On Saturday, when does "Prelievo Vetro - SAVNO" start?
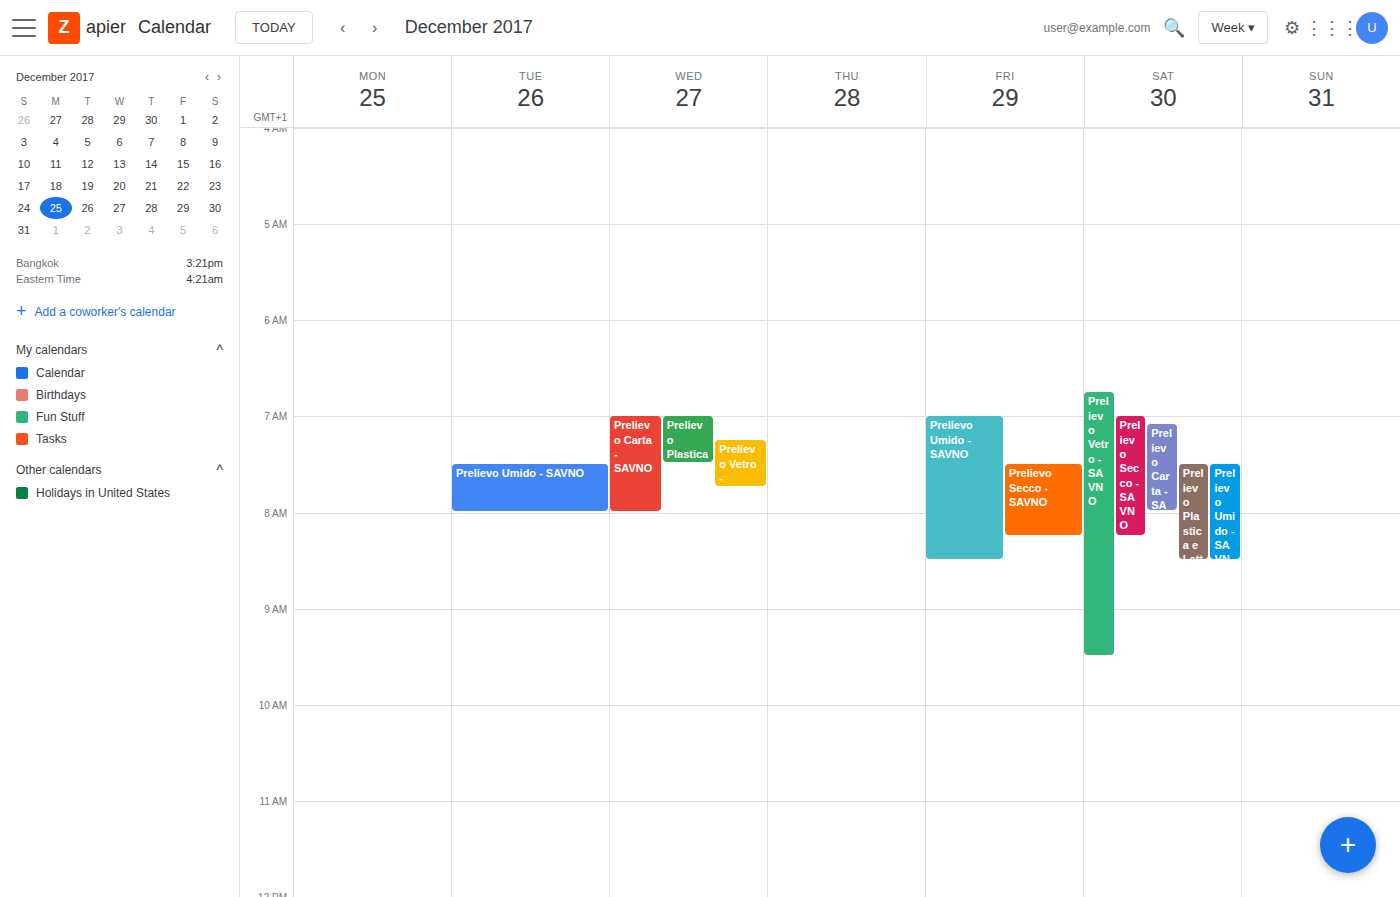
6:45 AM